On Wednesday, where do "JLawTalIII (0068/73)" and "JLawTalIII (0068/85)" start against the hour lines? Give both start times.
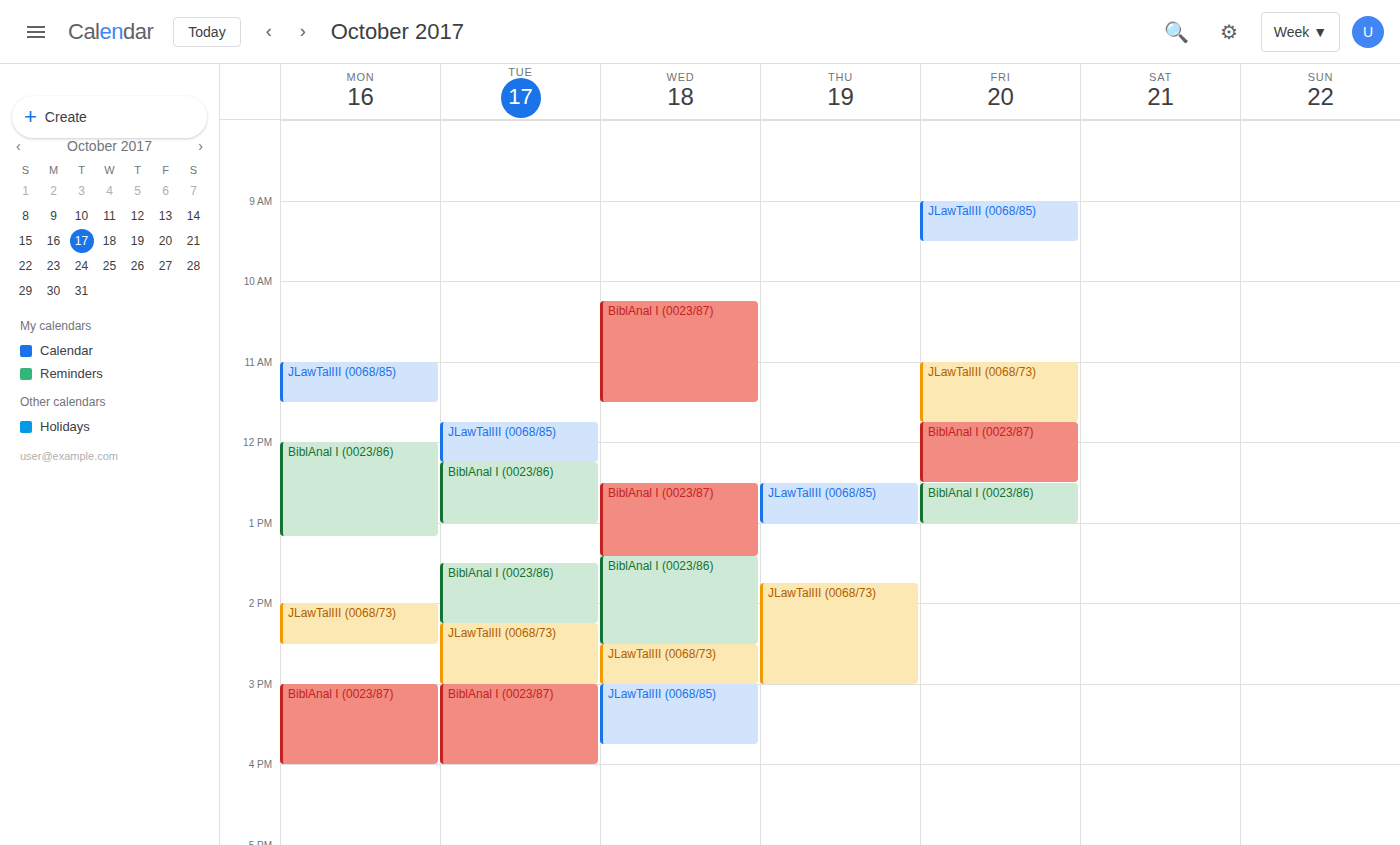
"JLawTalIII (0068/73)": 2:30 PM, halfway between the 2 PM and 3 PM lines. "JLawTalIII (0068/85)": 3:00 PM, exactly on the 3 PM line.